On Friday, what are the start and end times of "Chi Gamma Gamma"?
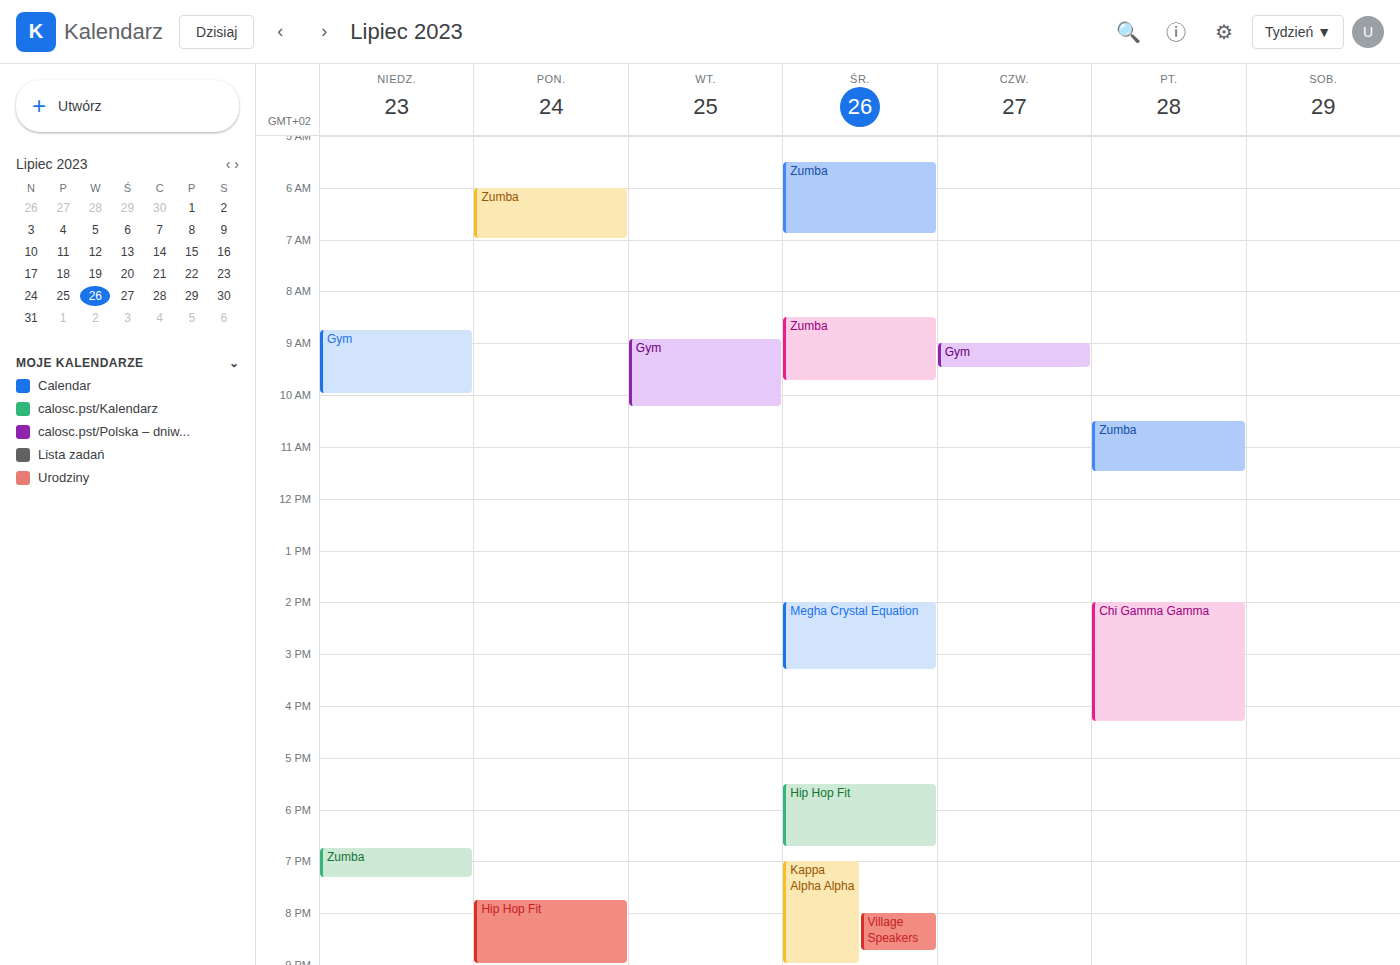
2:00 PM to 4:20 PM